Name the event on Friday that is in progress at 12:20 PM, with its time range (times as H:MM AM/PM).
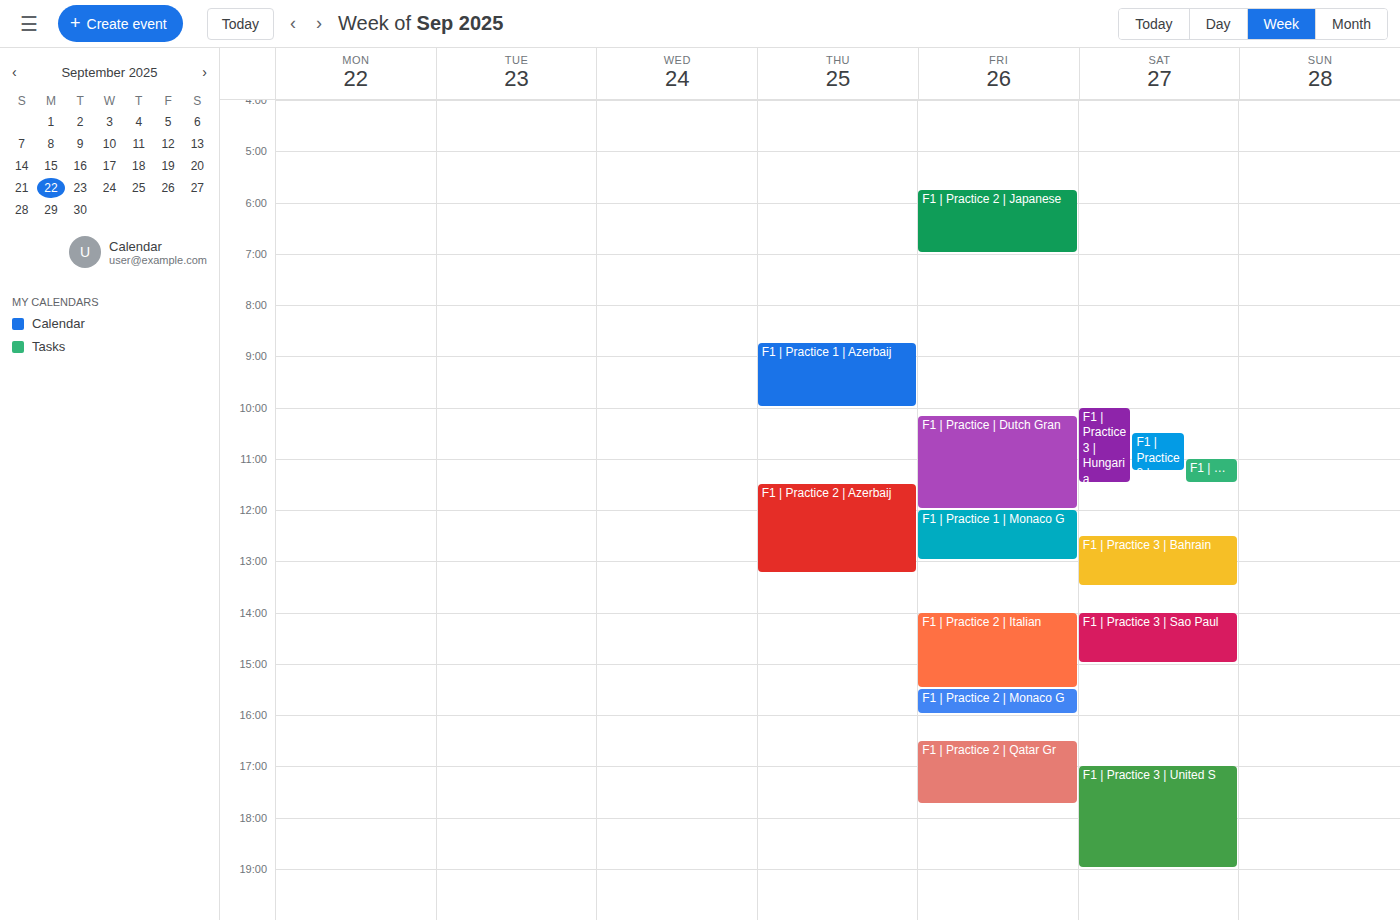
"F1 | Practice 1 | Monaco G", 12:00 PM to 1:00 PM